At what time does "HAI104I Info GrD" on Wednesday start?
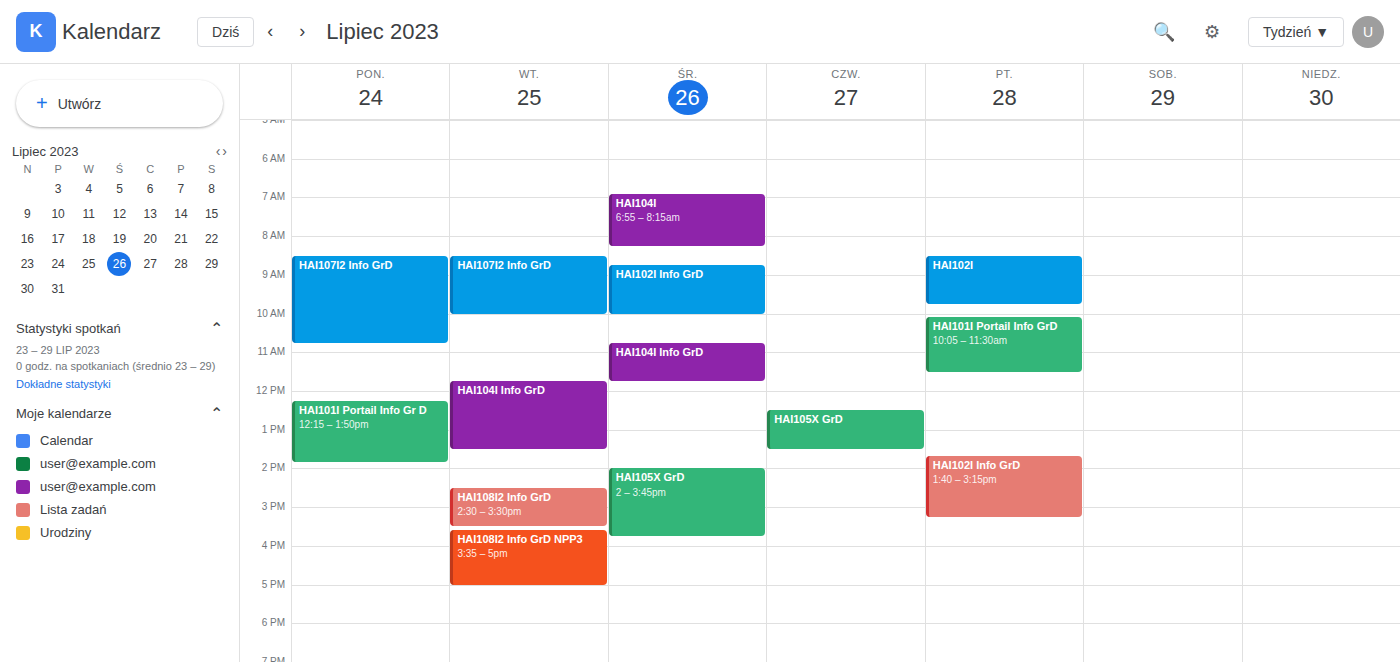
10:45 AM